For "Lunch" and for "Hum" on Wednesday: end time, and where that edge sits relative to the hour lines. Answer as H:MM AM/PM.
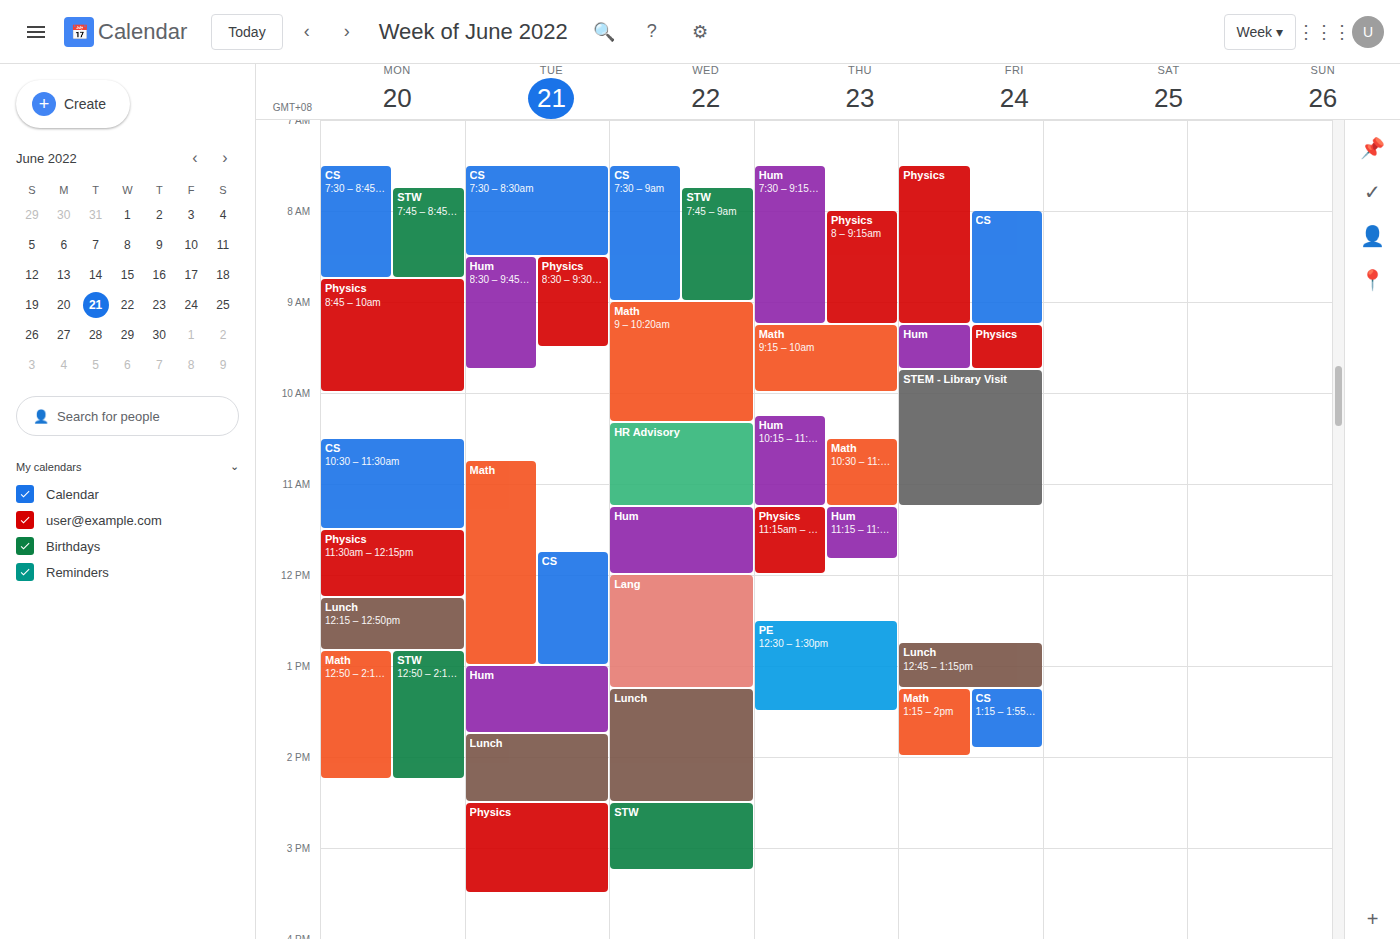
"Lunch": 2:30 PM, halfway between the 2 PM and 3 PM lines. "Hum": 12:00 PM, exactly on the 12 PM line.